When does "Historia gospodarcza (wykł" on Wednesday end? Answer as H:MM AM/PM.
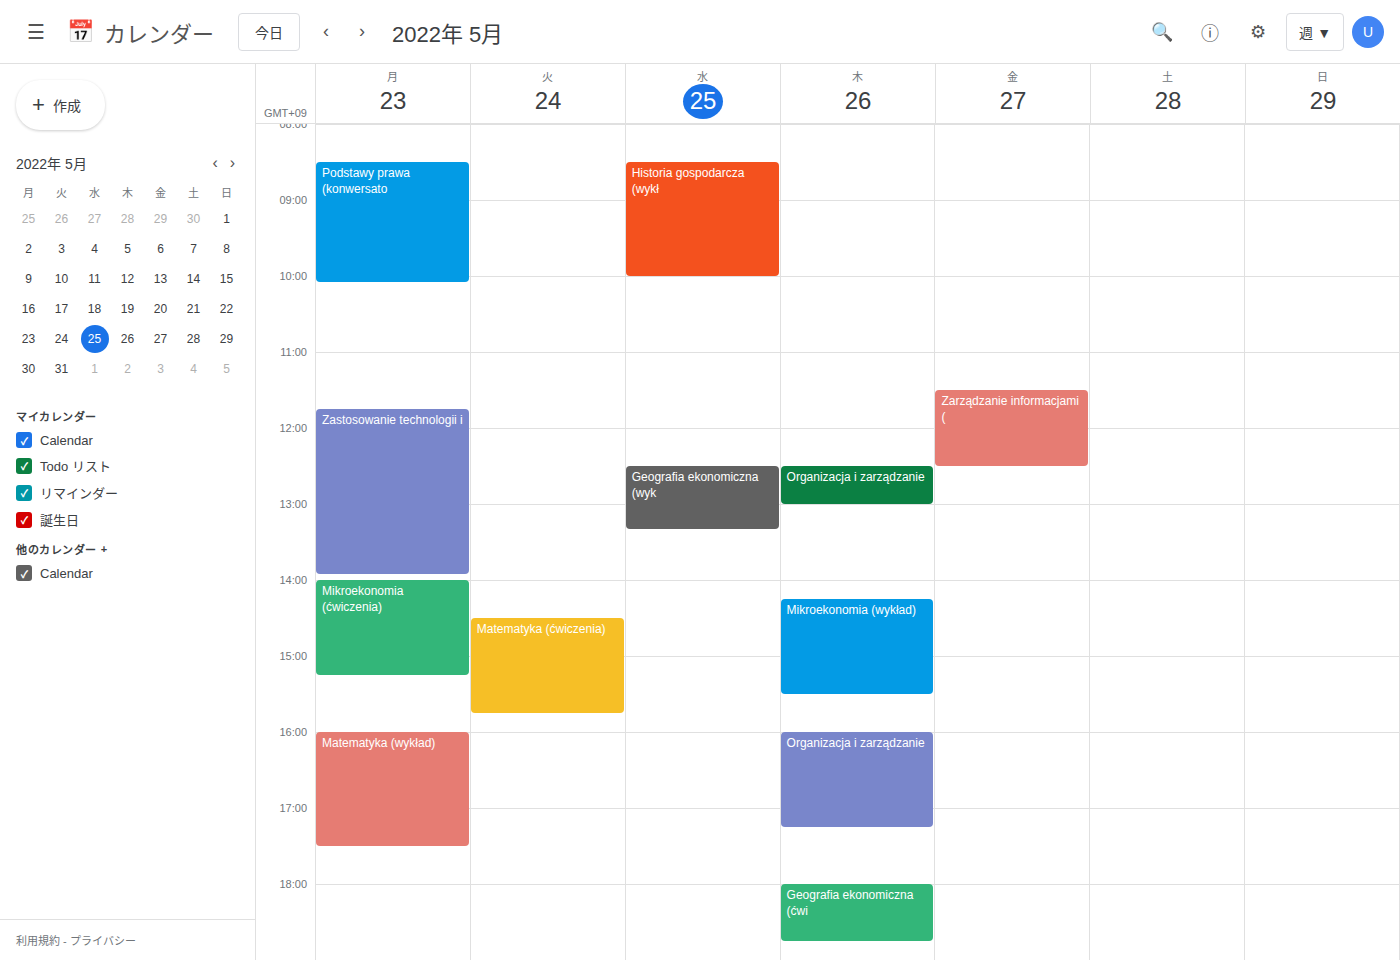
10:00 AM